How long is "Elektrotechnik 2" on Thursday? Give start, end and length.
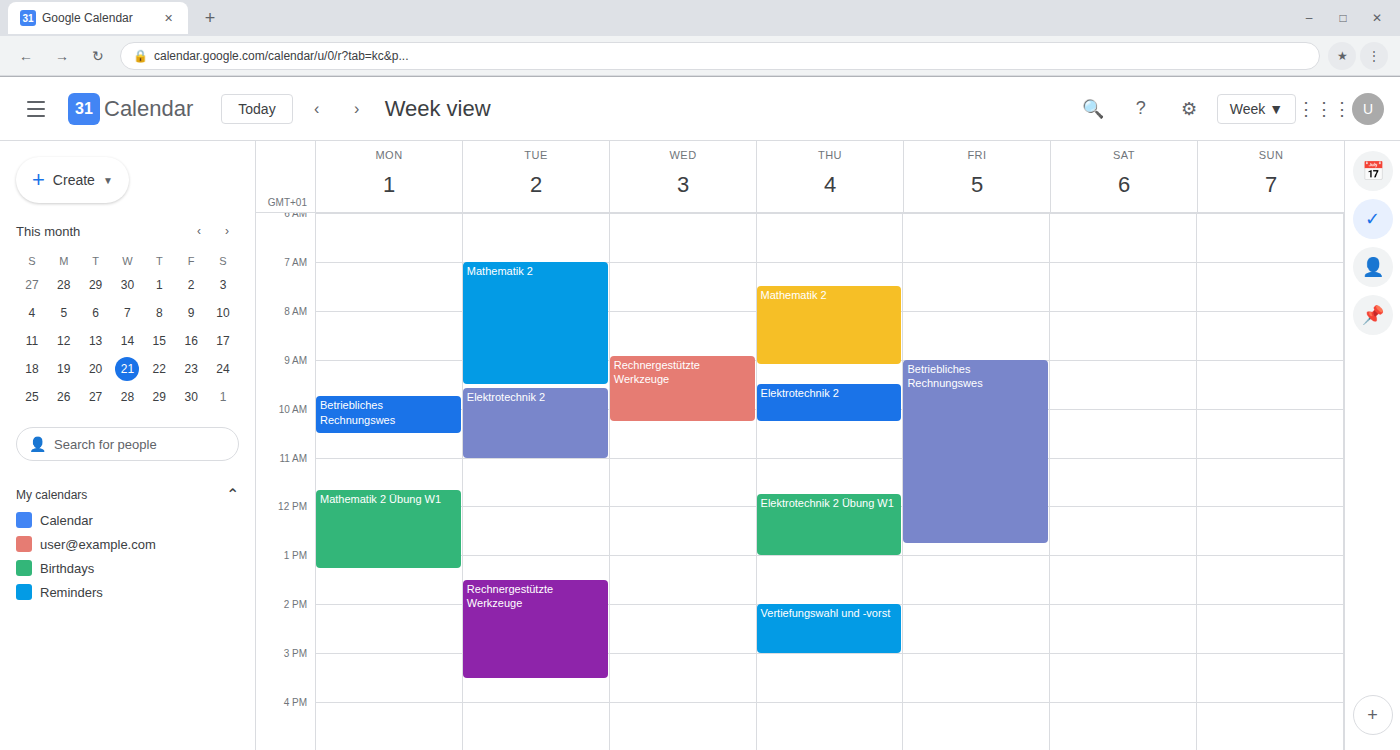
9:30 AM to 10:15 AM, 45 minutes